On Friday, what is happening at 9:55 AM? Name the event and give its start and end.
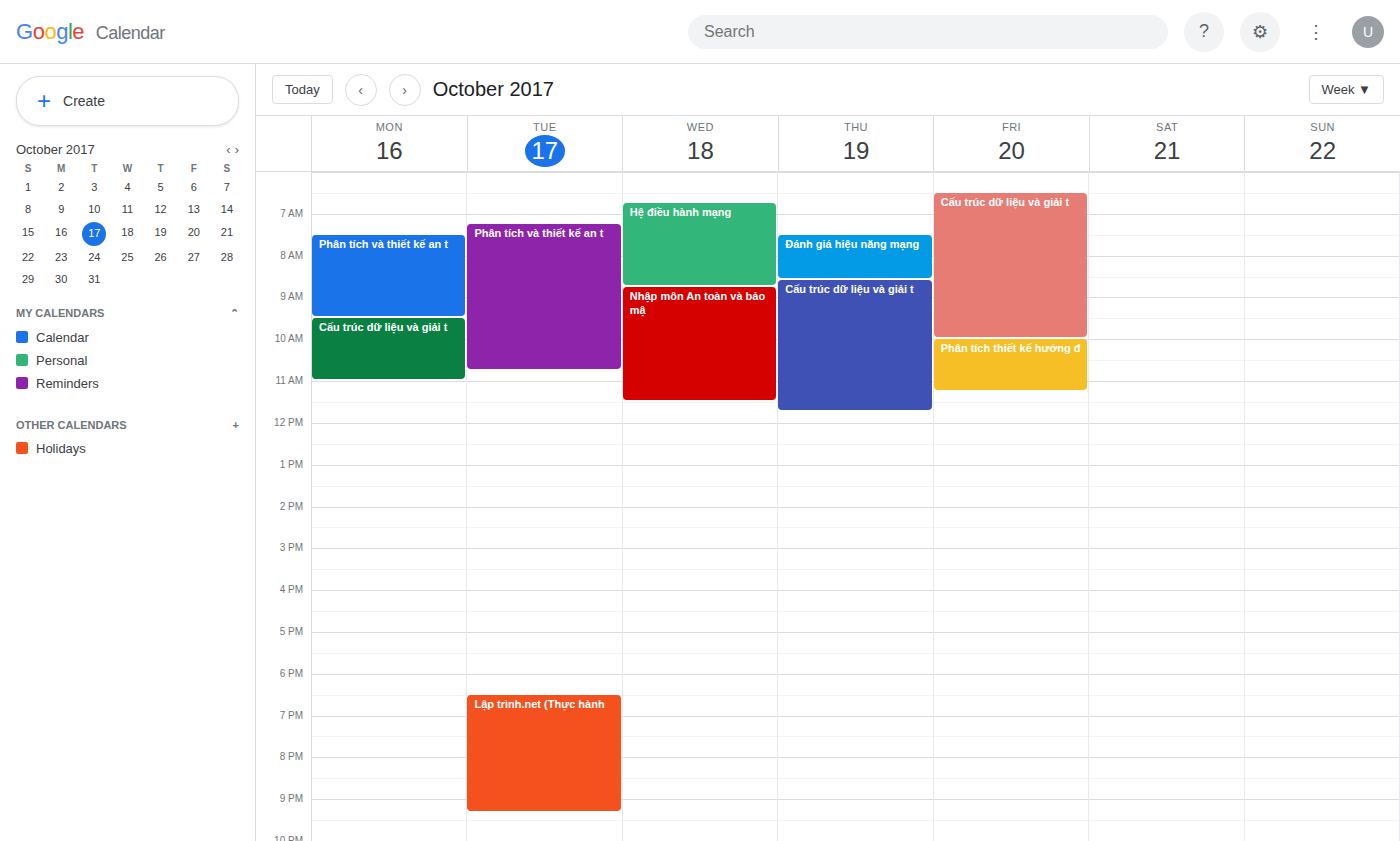
"Cấu trúc dữ liệu và giải t", 6:30 AM to 10:00 AM